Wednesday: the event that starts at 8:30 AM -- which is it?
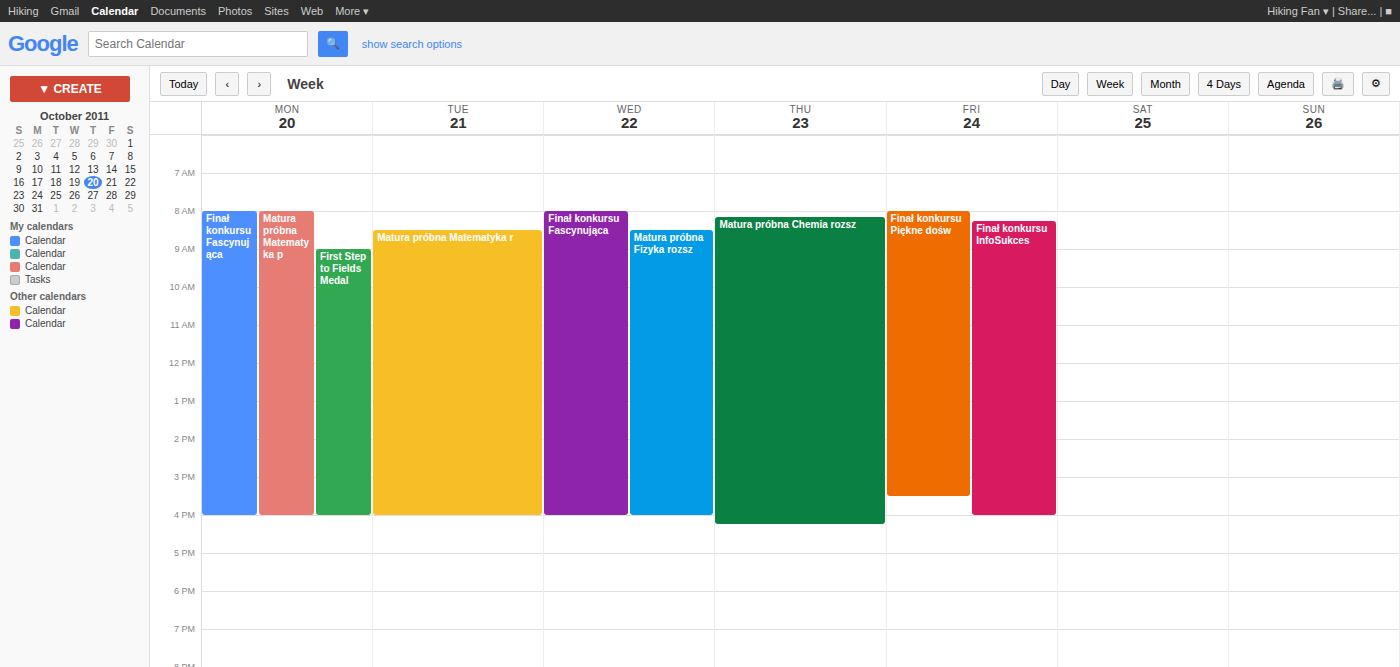
"Matura próbna Fizyka rozsz"